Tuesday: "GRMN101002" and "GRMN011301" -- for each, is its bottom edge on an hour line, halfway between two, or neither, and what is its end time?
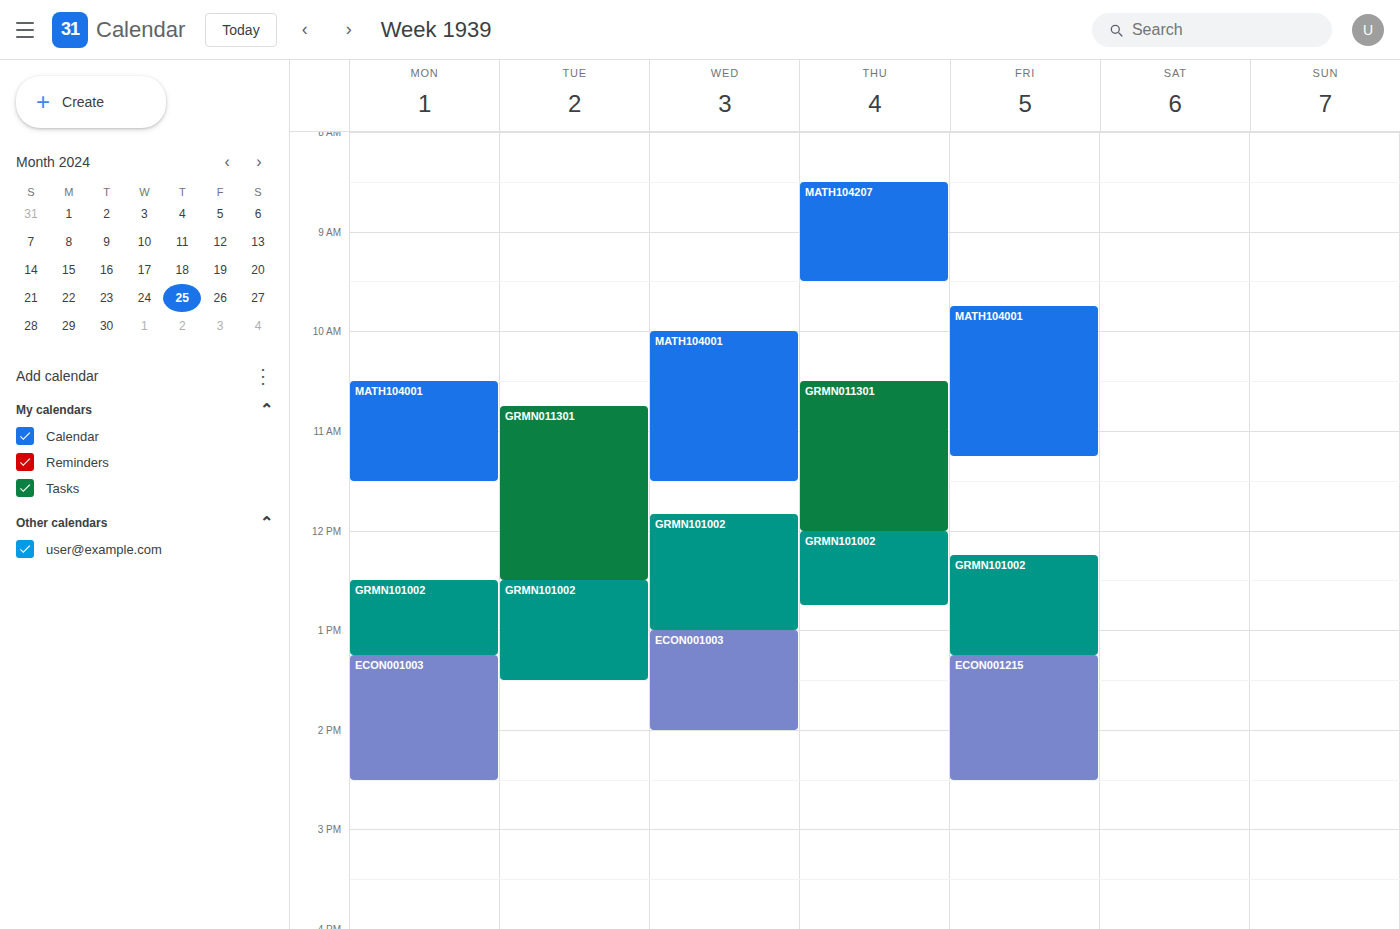
"GRMN101002": 13:30, halfway between the 13:00 and 14:00 lines. "GRMN011301": 12:30, halfway between the 12:00 and 13:00 lines.